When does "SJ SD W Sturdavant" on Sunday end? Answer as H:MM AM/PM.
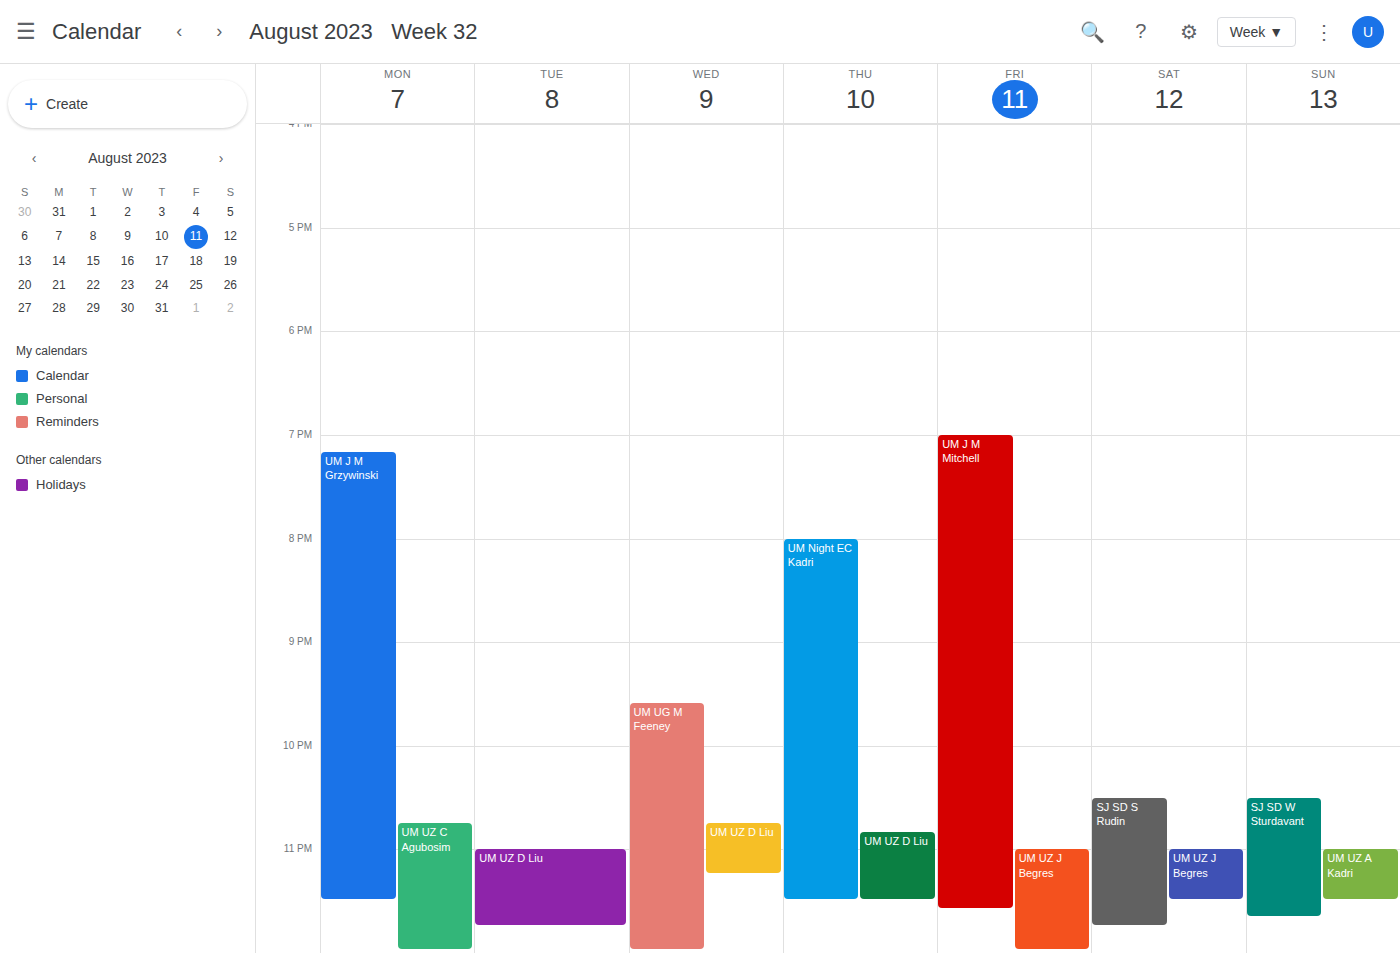
11:40 PM